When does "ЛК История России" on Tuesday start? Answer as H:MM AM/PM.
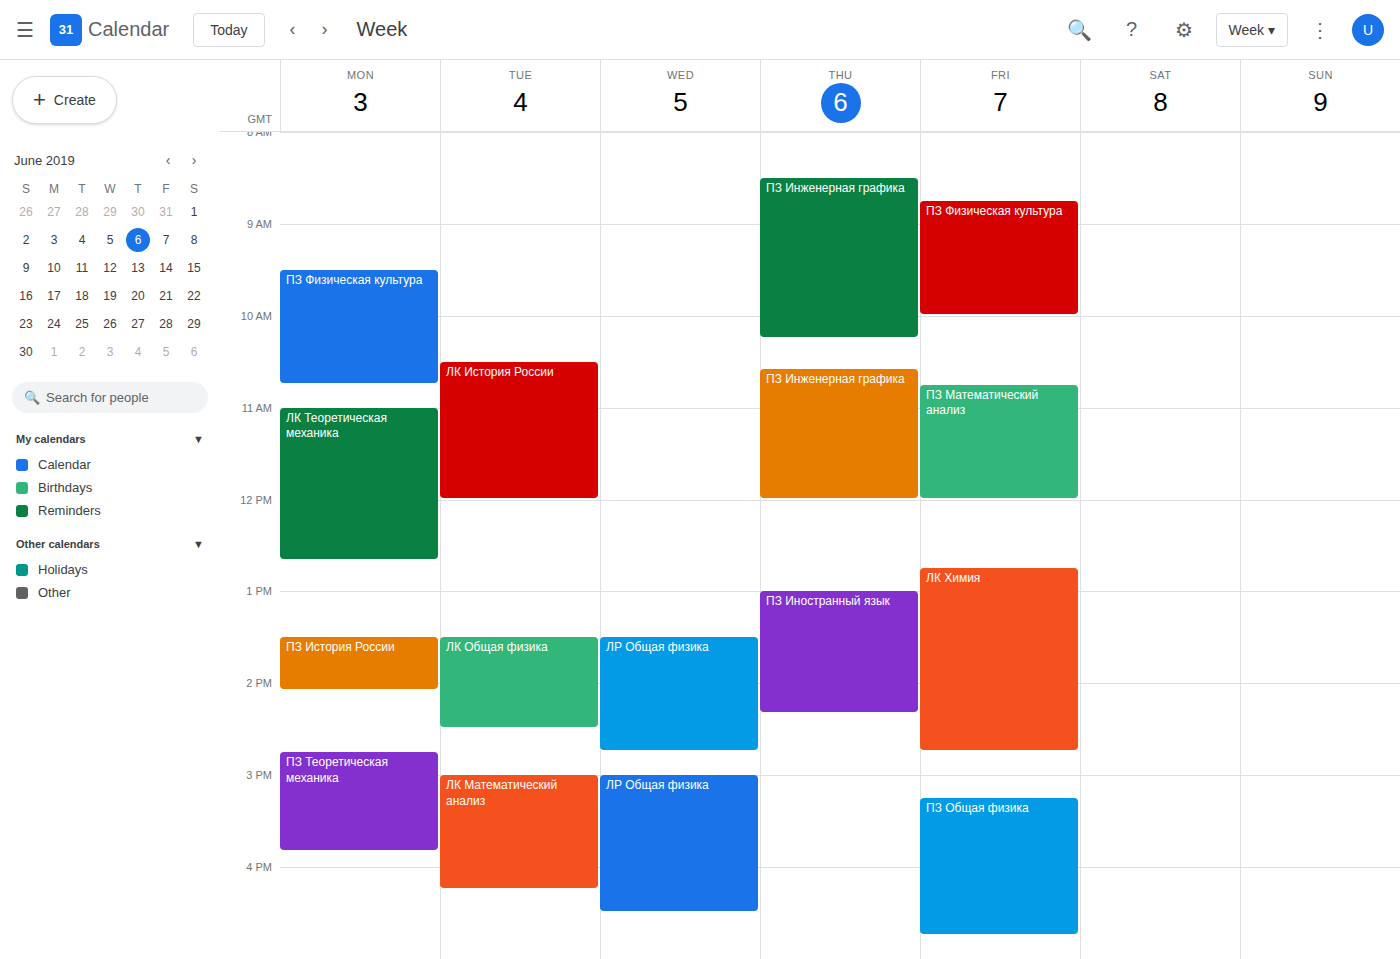
10:30 AM